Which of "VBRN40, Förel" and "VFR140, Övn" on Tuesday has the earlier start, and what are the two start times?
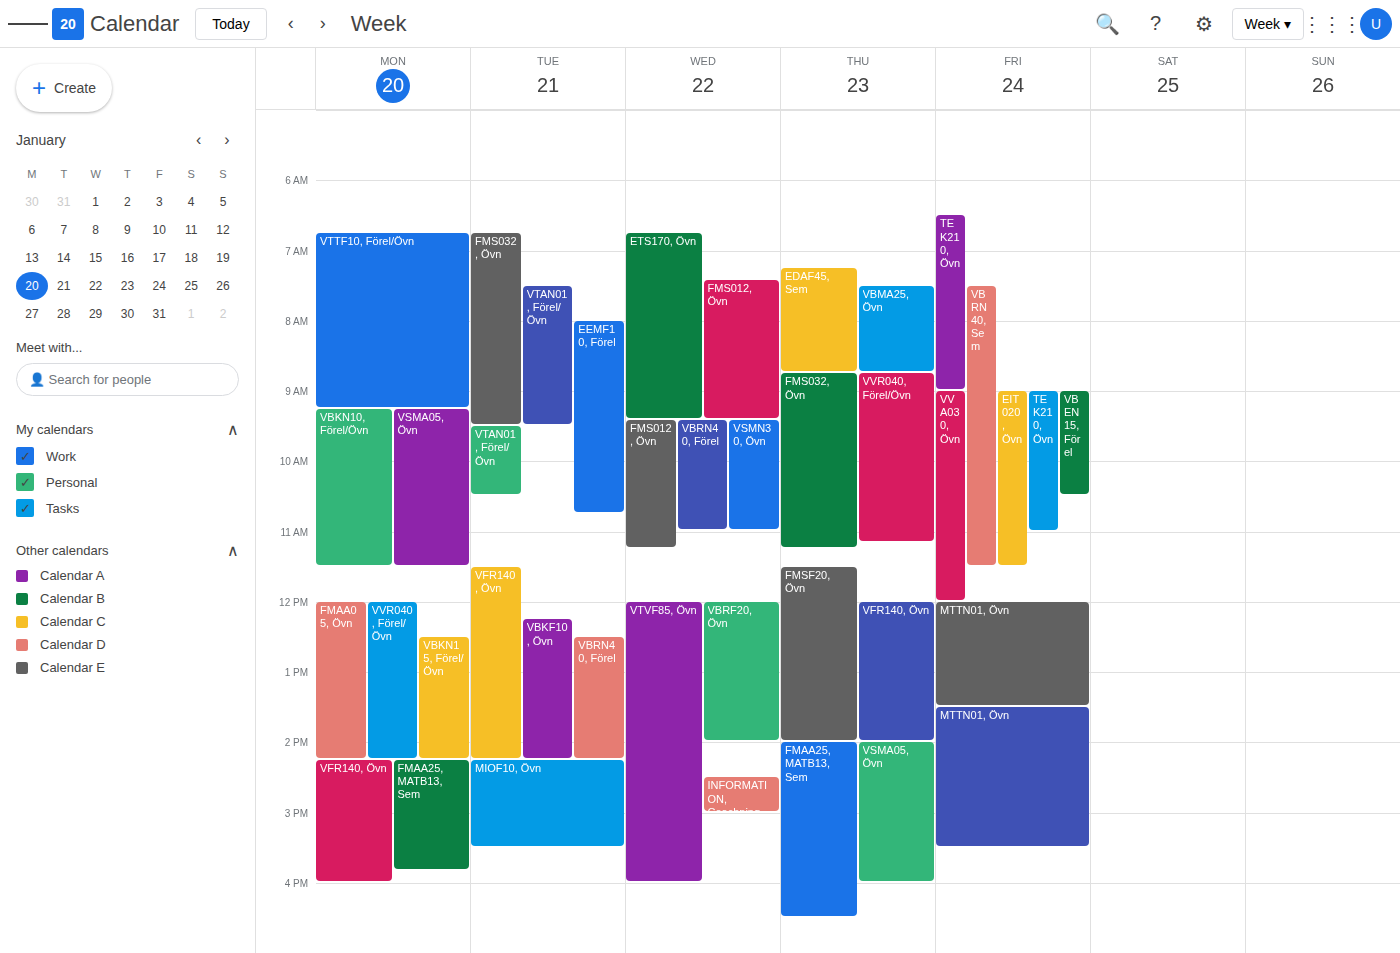
"VFR140, Övn" 11:30 AM; "VBRN40, Förel" 12:30 PM.